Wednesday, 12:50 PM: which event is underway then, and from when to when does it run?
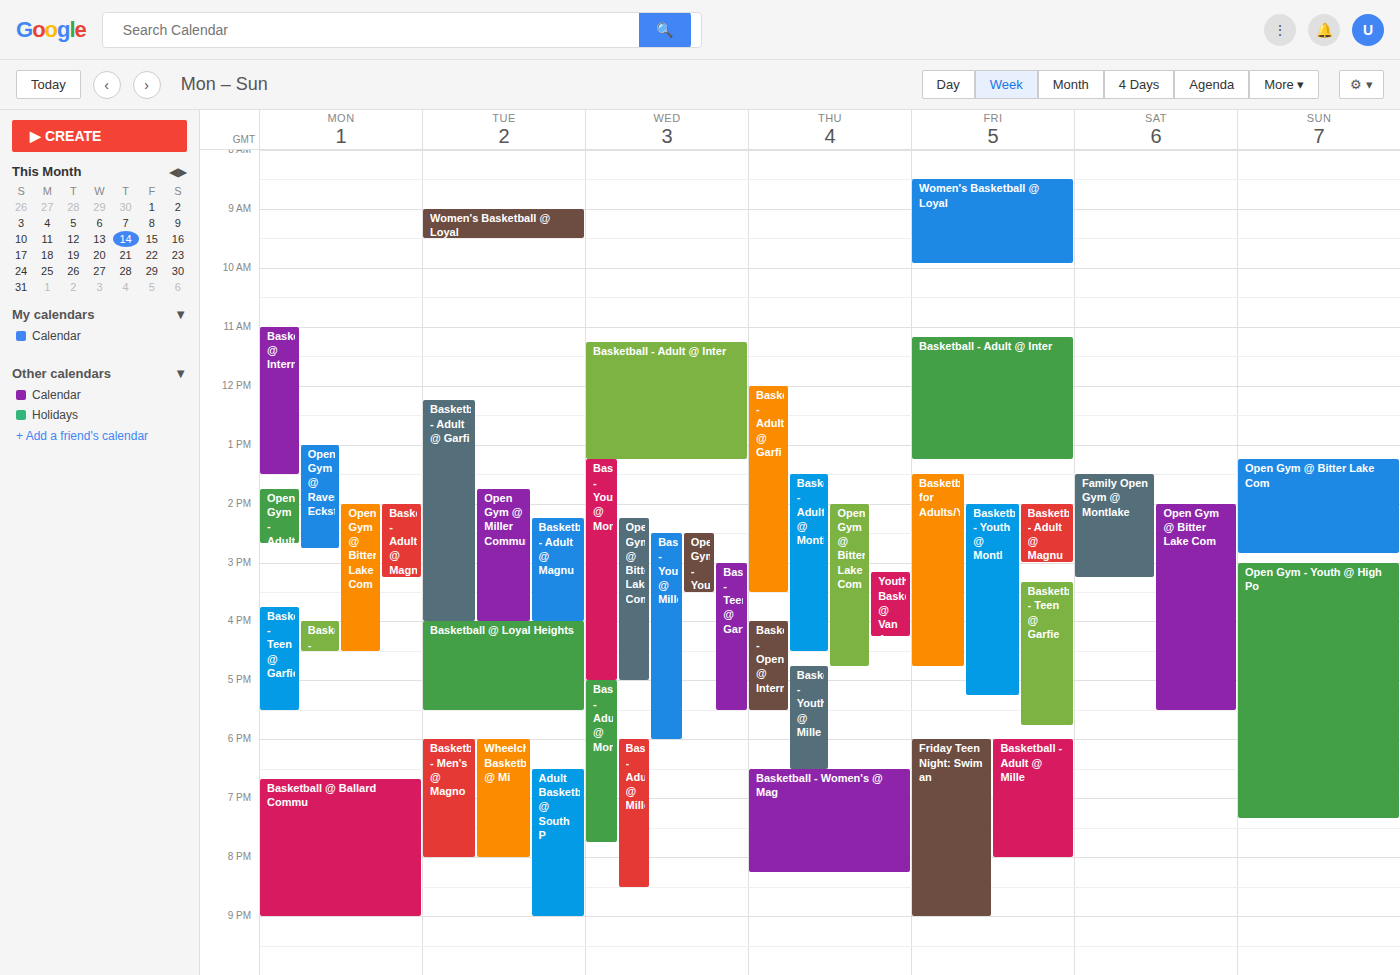
"Basketball - Adult @ Inter", 11:15 AM to 1:15 PM